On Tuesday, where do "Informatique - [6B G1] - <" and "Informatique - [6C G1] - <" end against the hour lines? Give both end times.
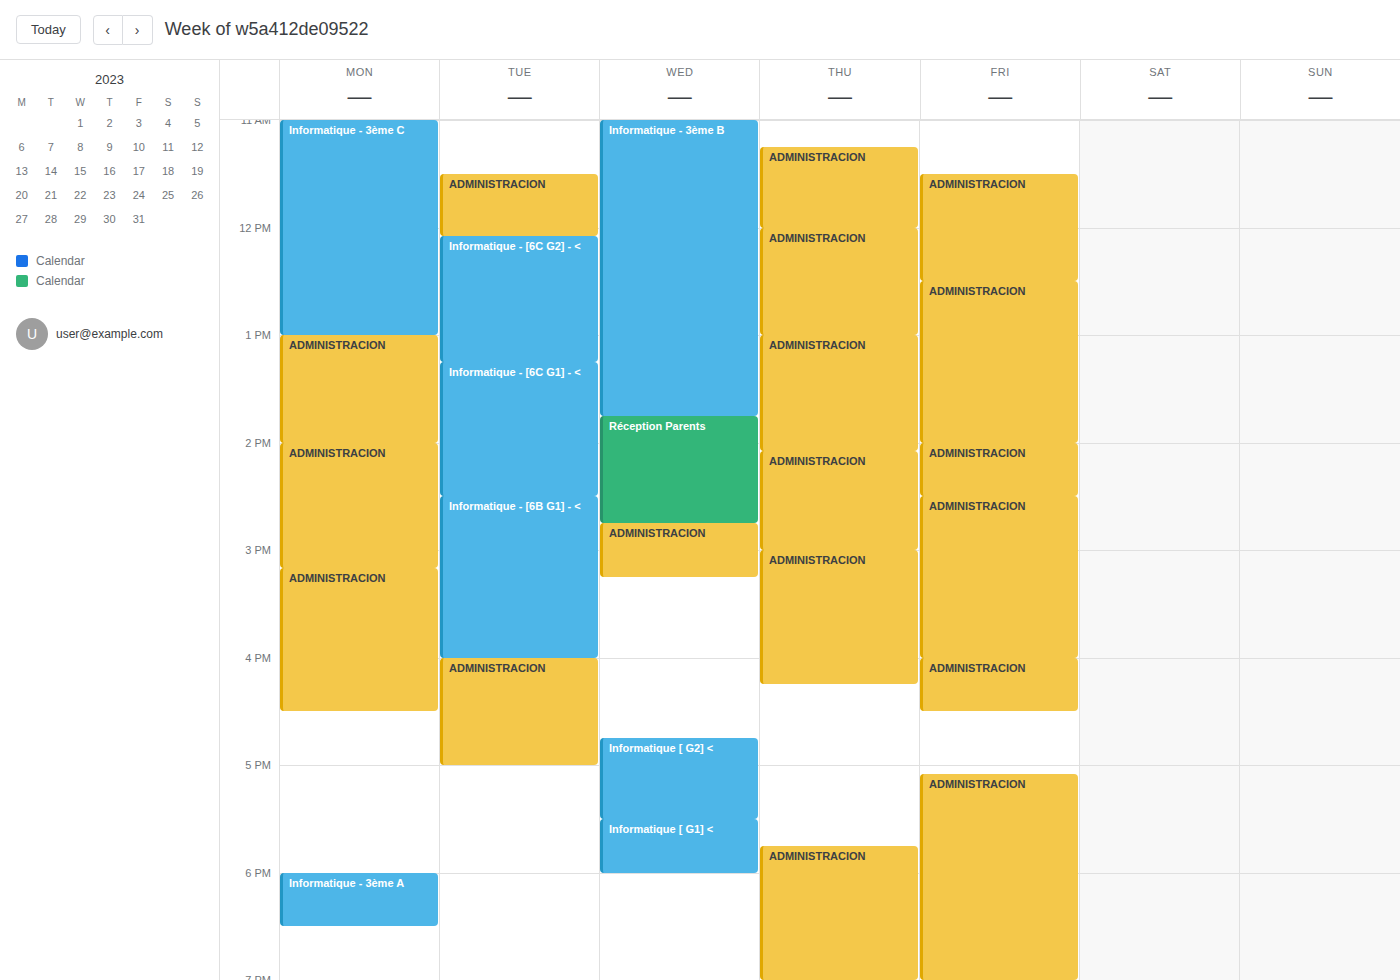
"Informatique - [6B G1] - <": 4:00 PM, exactly on the 4 PM line. "Informatique - [6C G1] - <": 2:30 PM, halfway between the 2 PM and 3 PM lines.